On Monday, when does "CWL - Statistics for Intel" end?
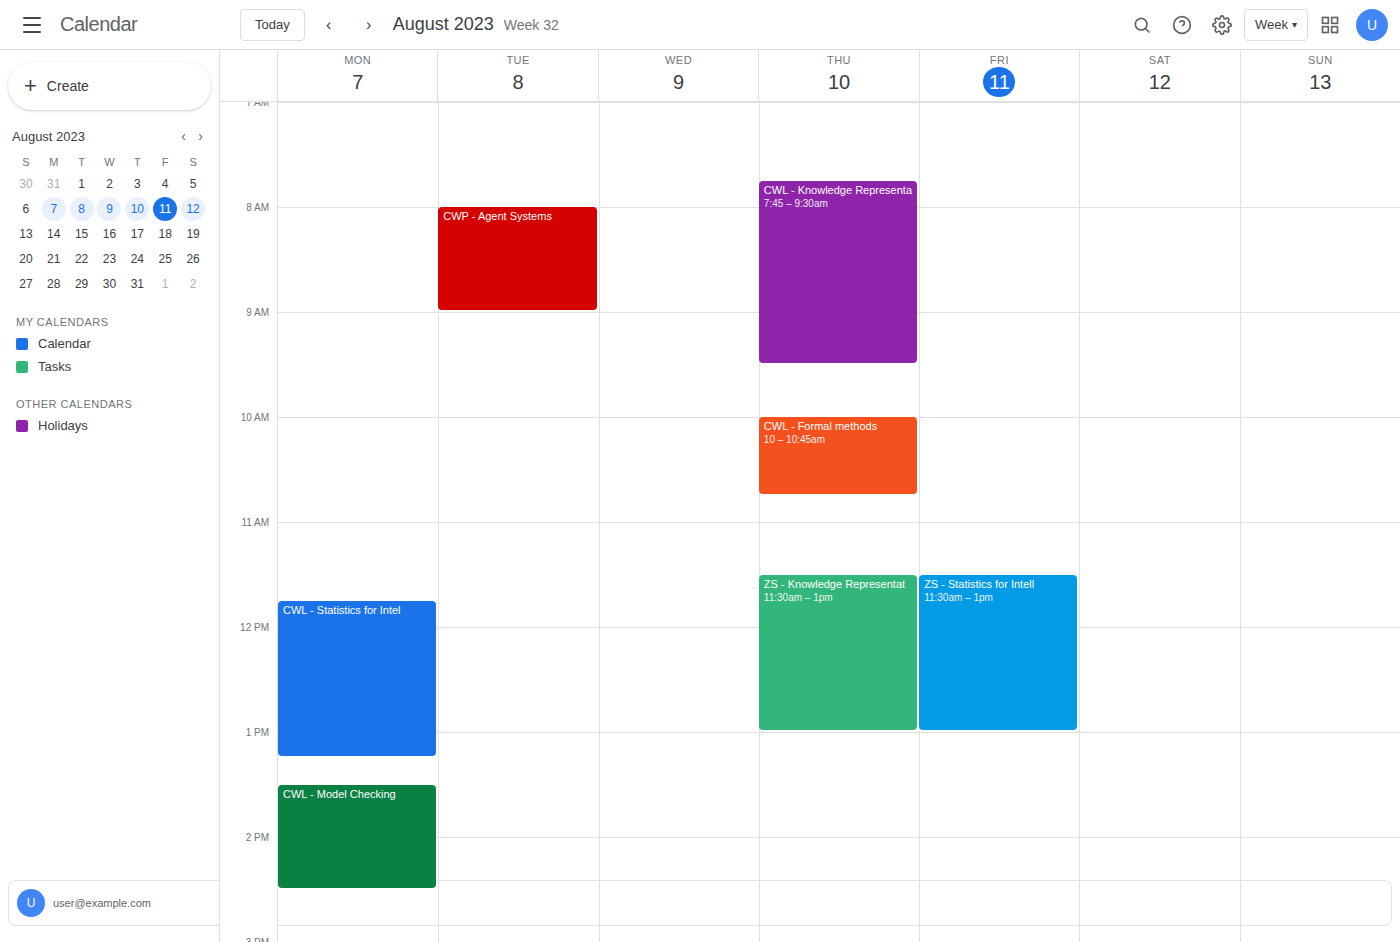
1:15 PM